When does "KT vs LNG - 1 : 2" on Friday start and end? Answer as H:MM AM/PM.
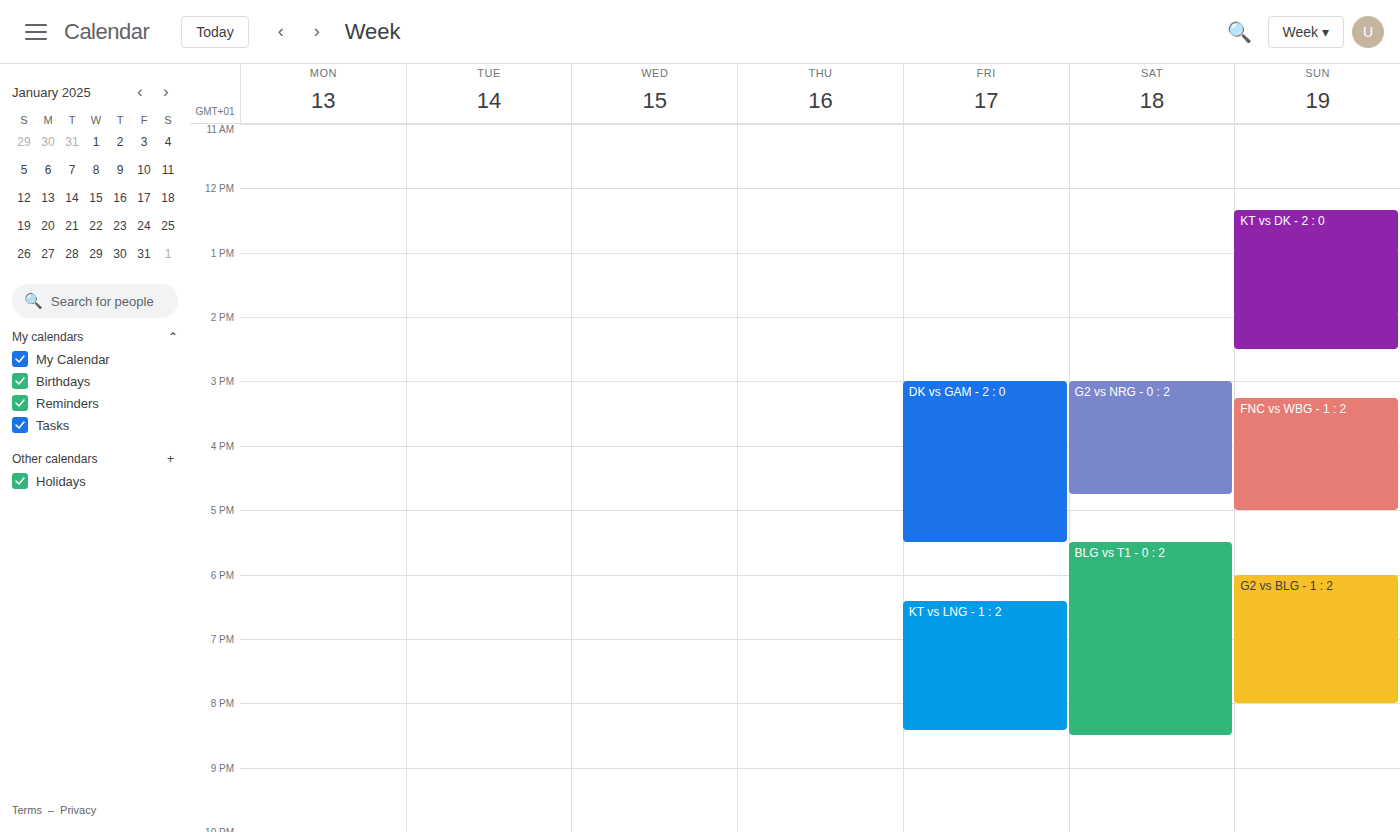
6:25 PM to 8:25 PM